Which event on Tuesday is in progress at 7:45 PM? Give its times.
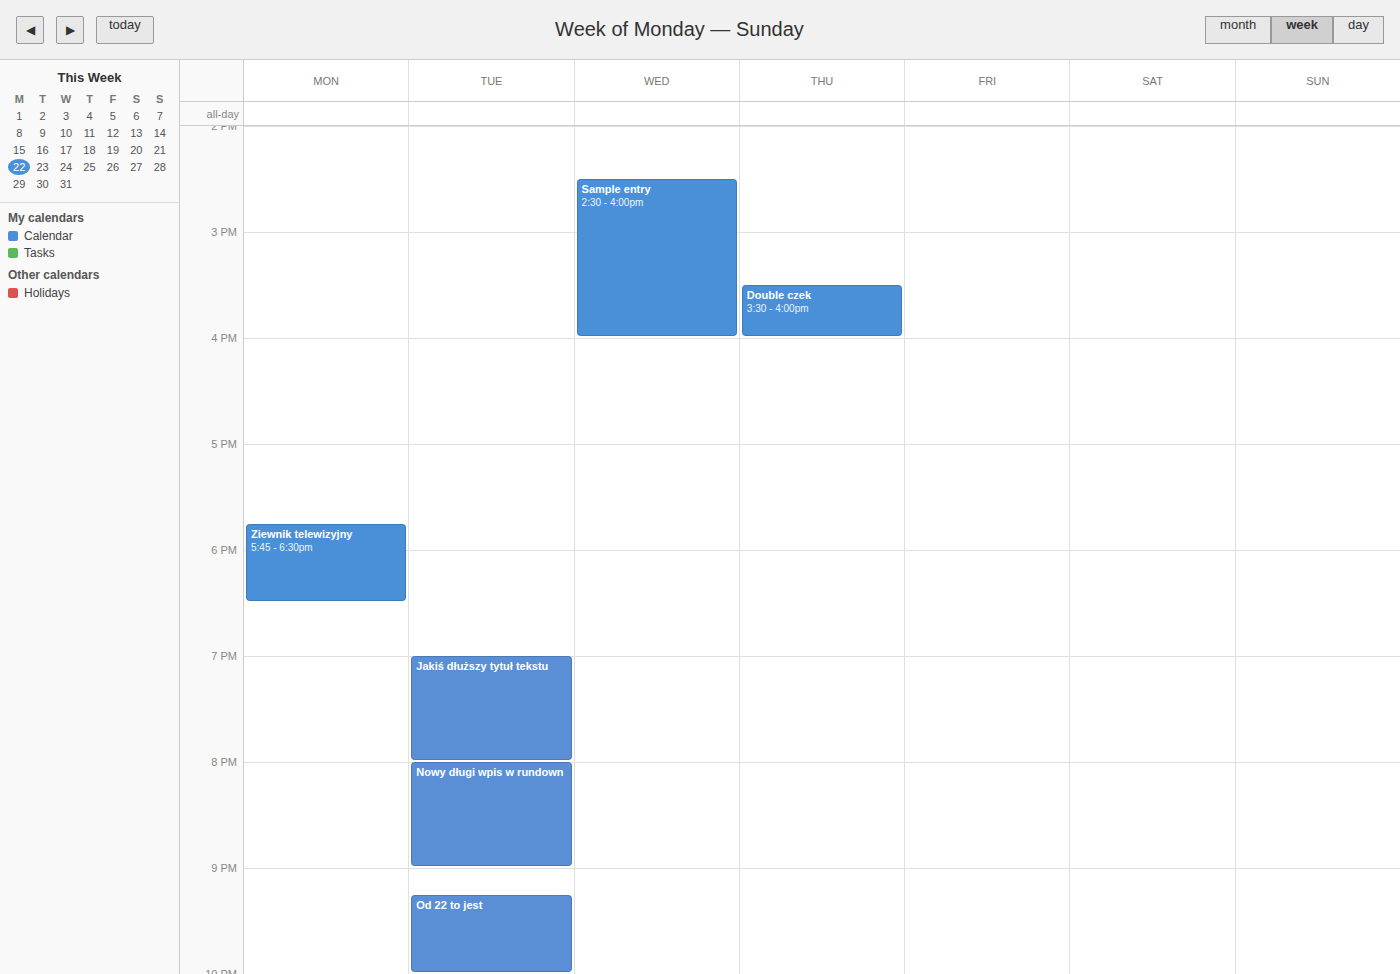
"Jakiś dłuższy tytuł tekstu", 7:00 PM to 8:00 PM